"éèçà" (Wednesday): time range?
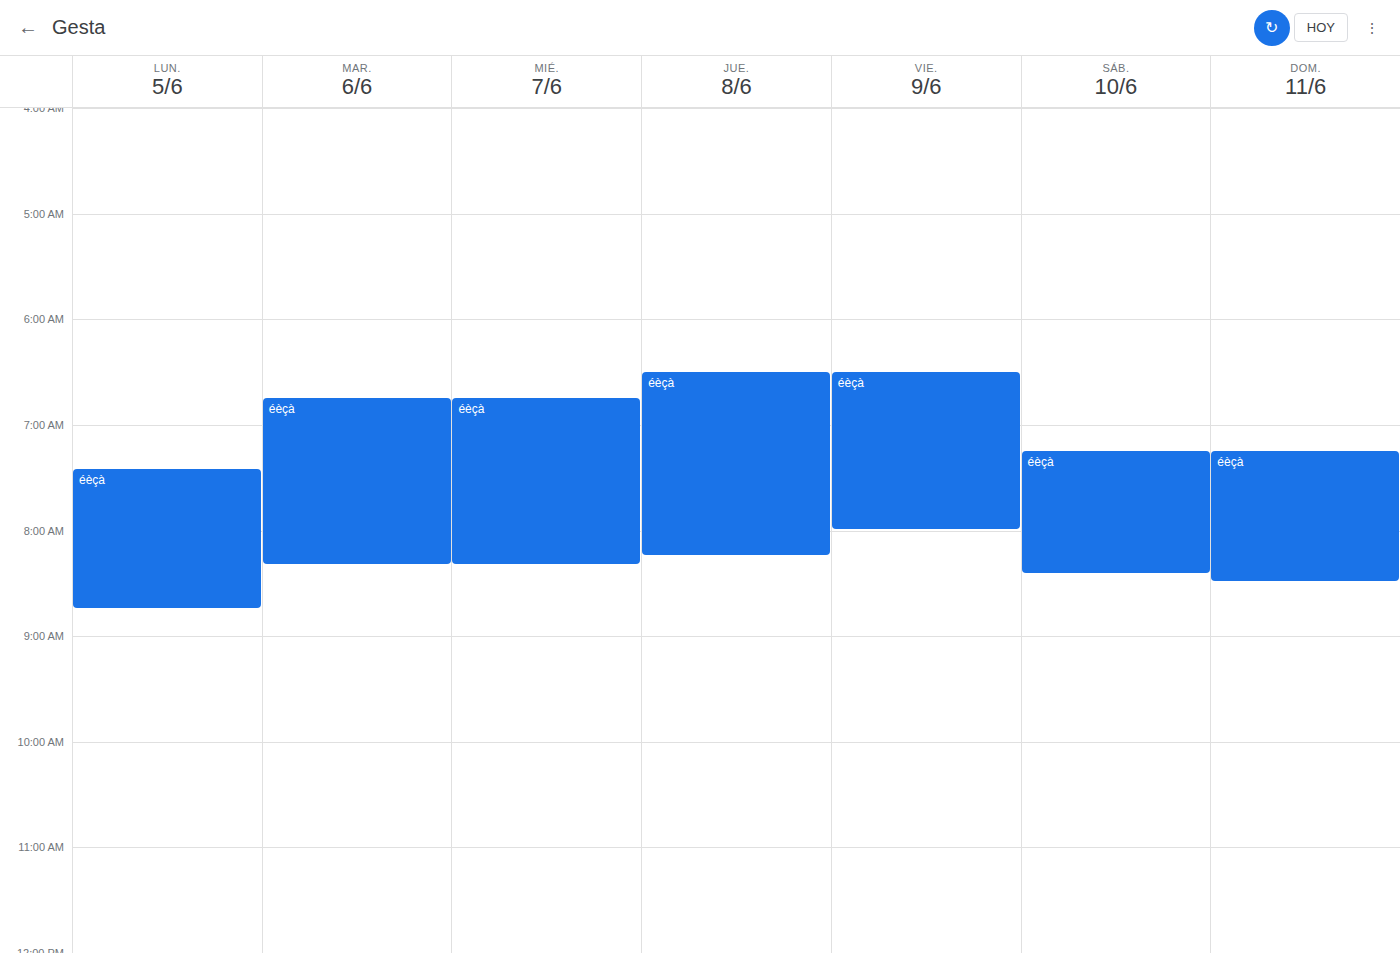
6:45 AM to 8:20 AM